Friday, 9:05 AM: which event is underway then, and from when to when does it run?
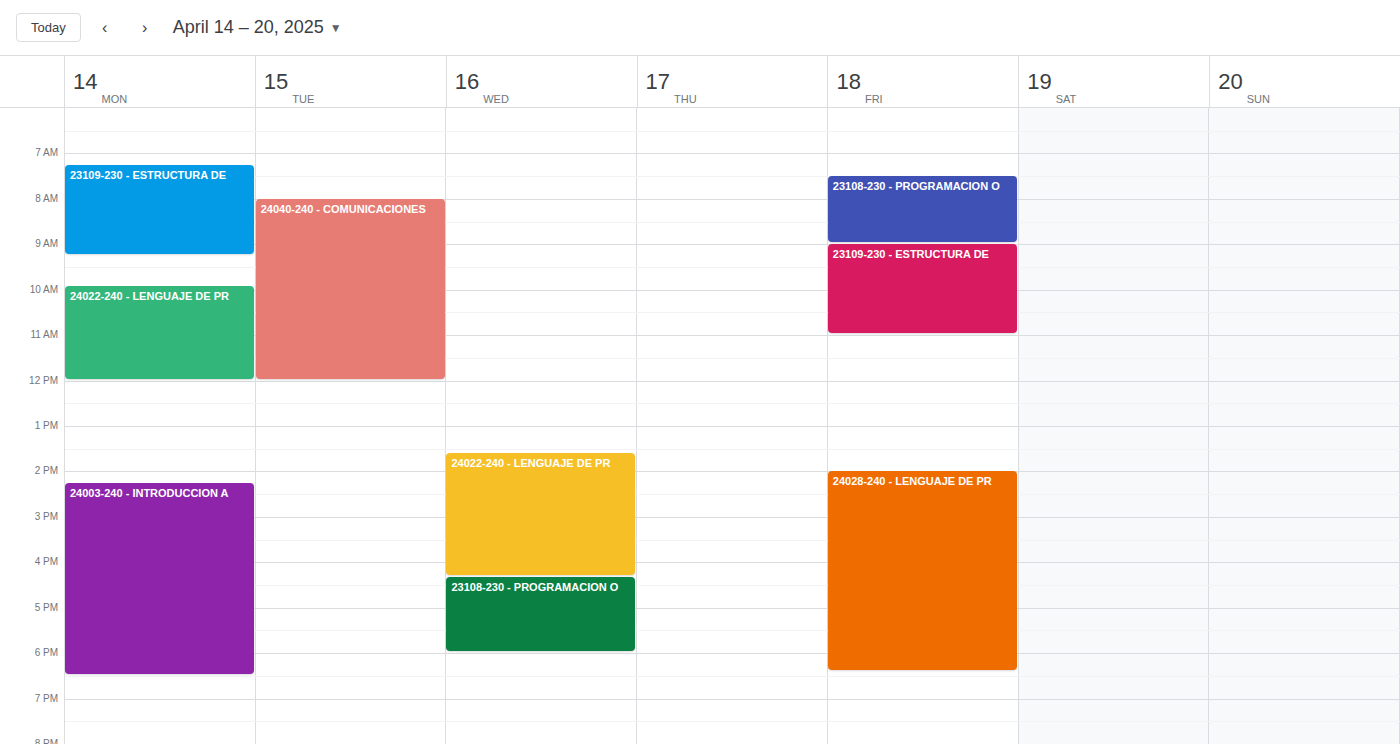
"23109-230 - ESTRUCTURA DE", 9:00 AM to 11:00 AM